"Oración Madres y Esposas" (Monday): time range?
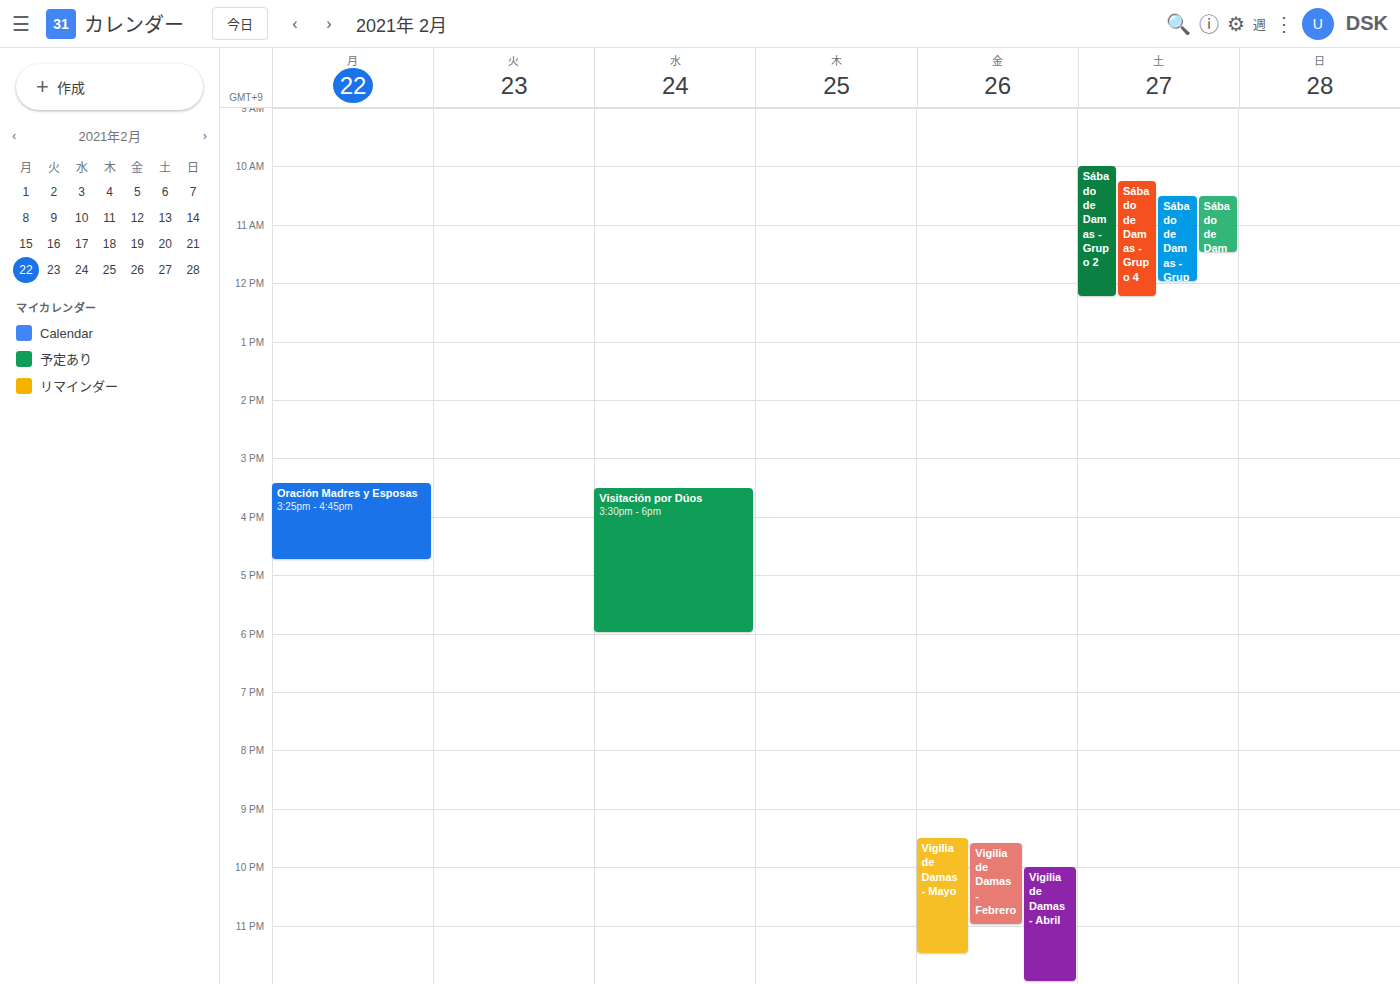
3:25 PM to 4:45 PM